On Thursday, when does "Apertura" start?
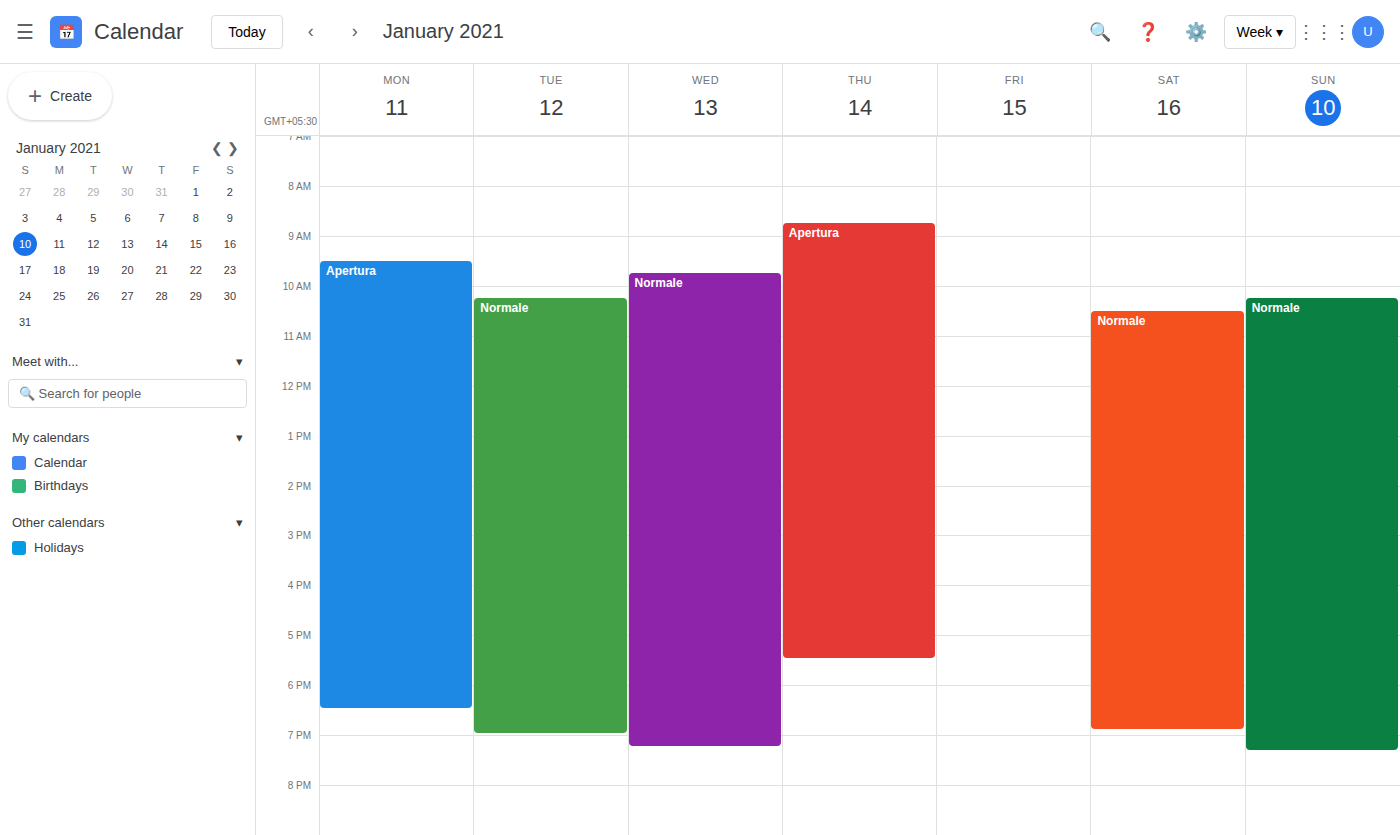
8:45 AM